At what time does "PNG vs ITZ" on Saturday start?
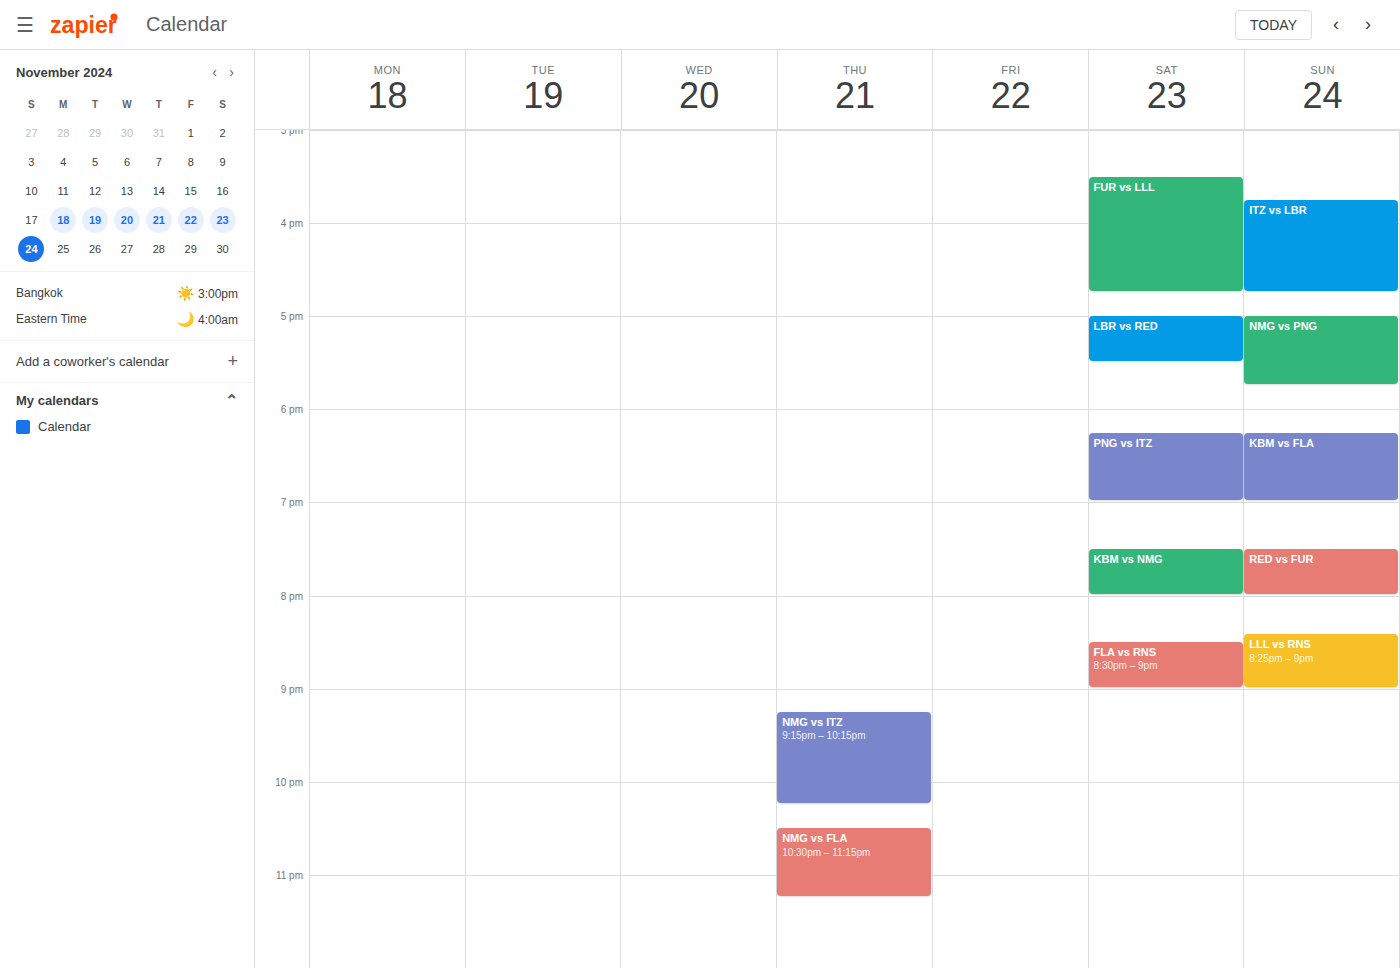
6:15 PM